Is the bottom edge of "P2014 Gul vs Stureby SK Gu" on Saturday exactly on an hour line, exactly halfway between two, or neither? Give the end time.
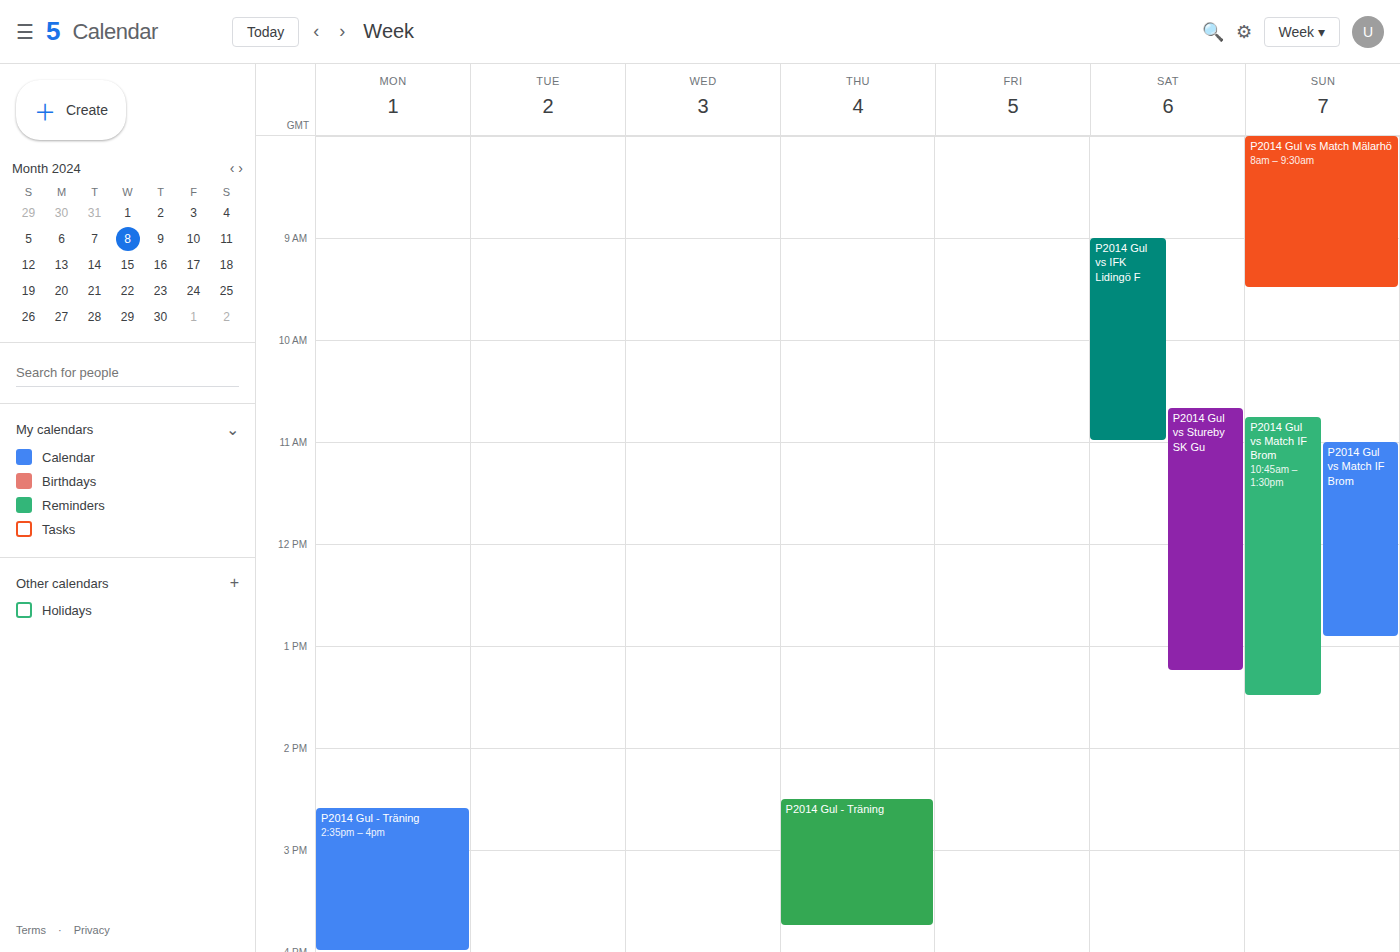
1:15 PM -- neither: a quarter of the way from the 1 PM line to the 2 PM line.